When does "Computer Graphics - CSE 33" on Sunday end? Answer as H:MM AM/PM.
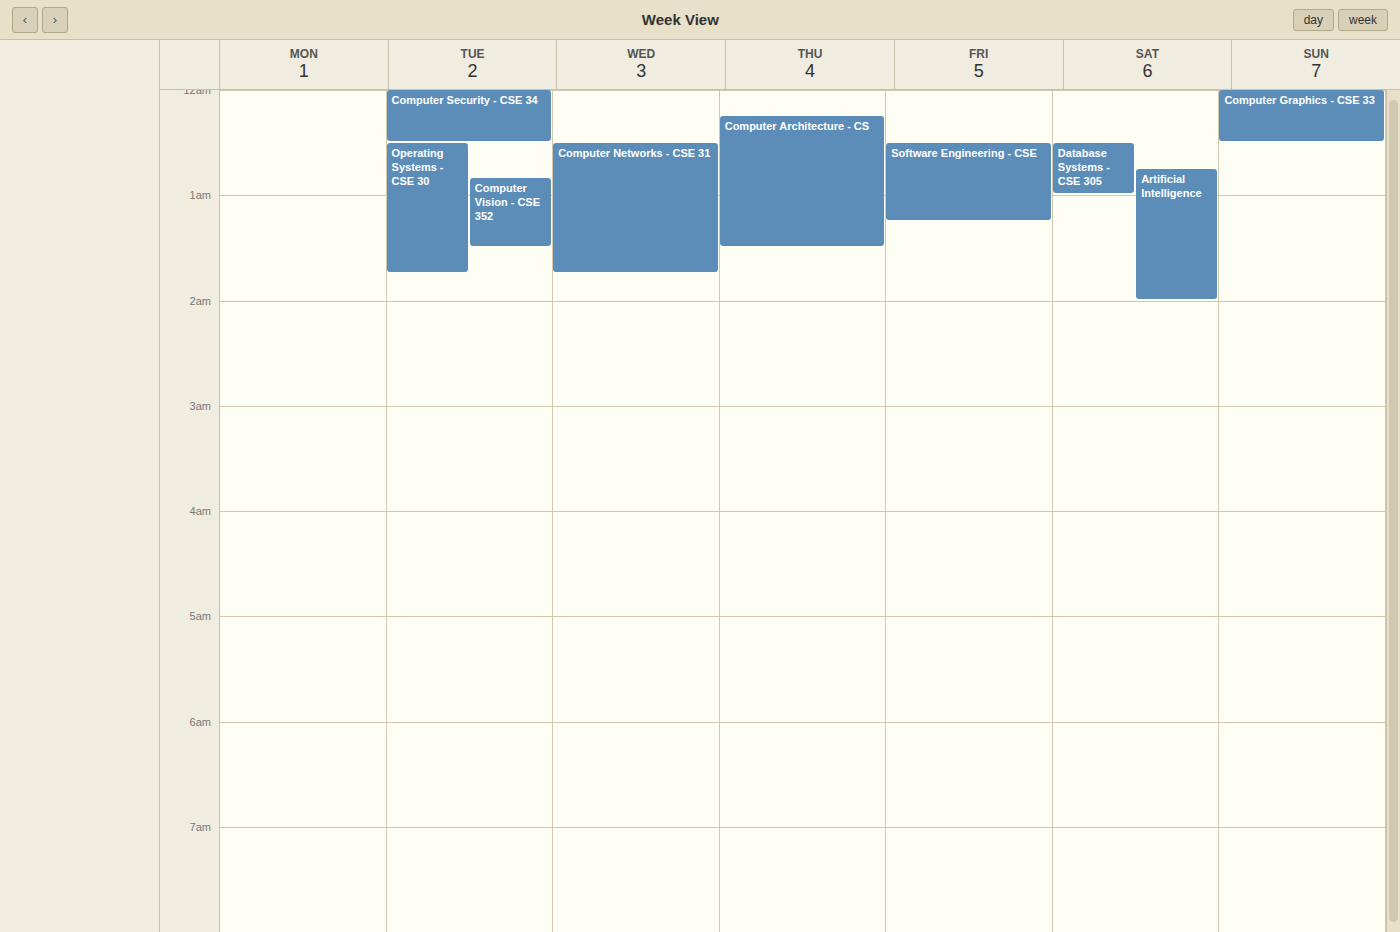
12:30 AM